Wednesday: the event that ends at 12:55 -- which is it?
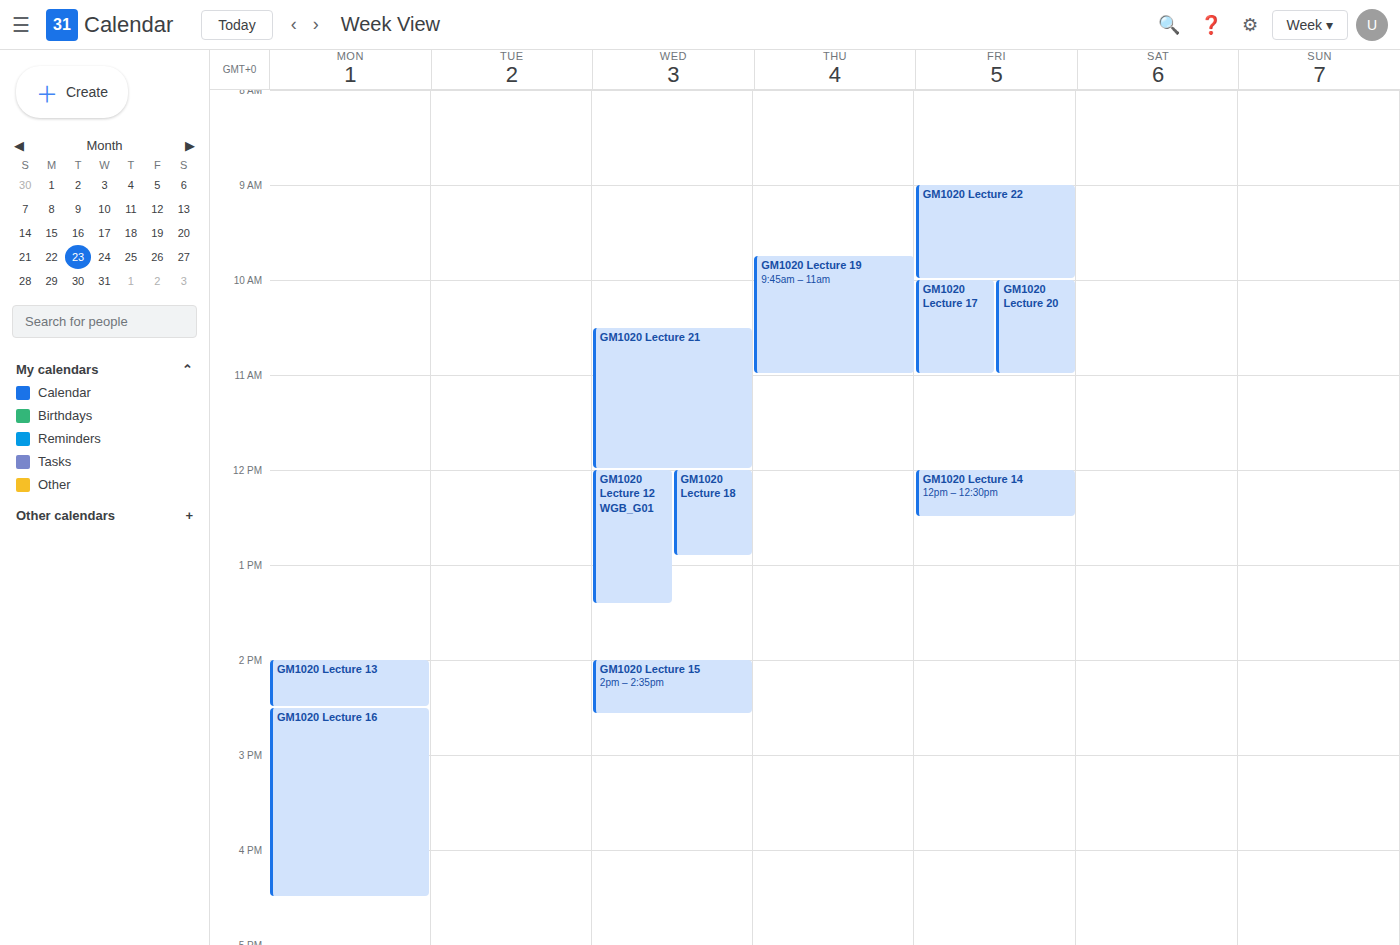
"GM1020 Lecture 18"